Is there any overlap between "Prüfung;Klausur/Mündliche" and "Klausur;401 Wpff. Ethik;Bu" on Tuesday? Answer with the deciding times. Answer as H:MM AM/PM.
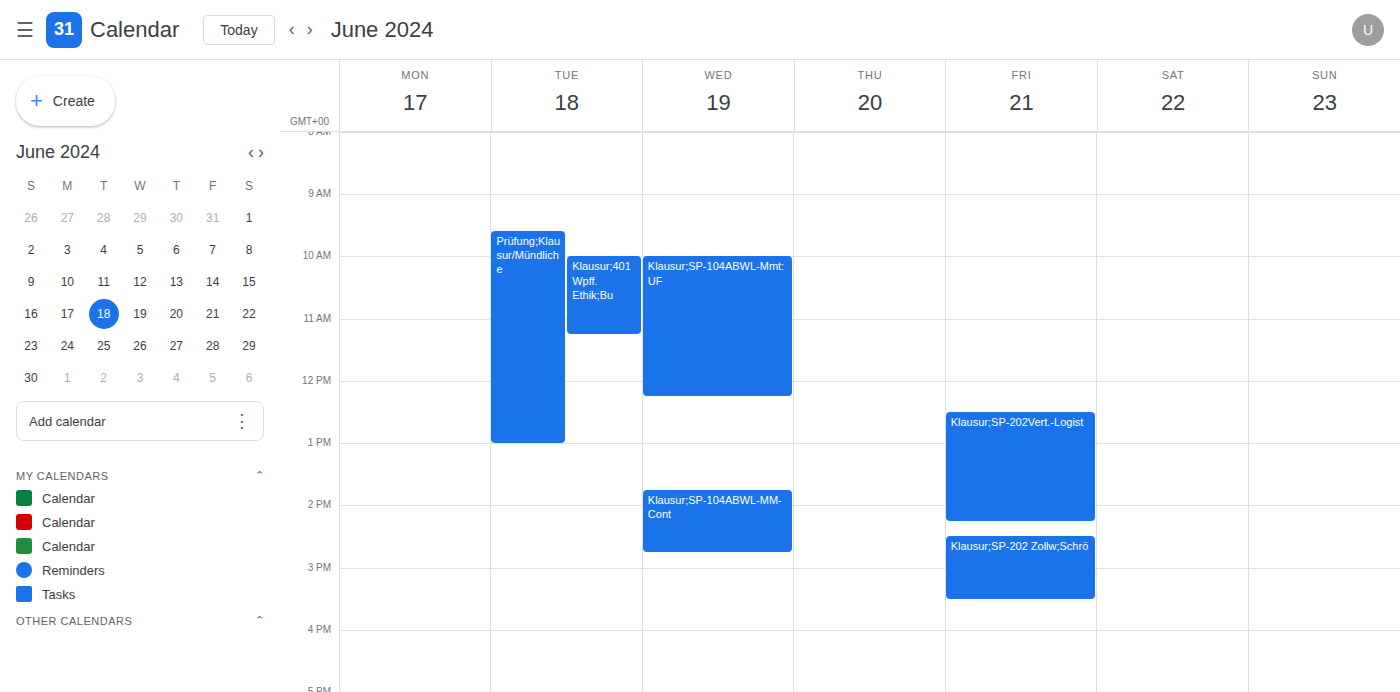
"Klausur;401 Wpff. Ethik;Bu" runs 10:00 AM to 11:15 AM, inside "Prüfung;Klausur/Mündliche" -- they overlap.